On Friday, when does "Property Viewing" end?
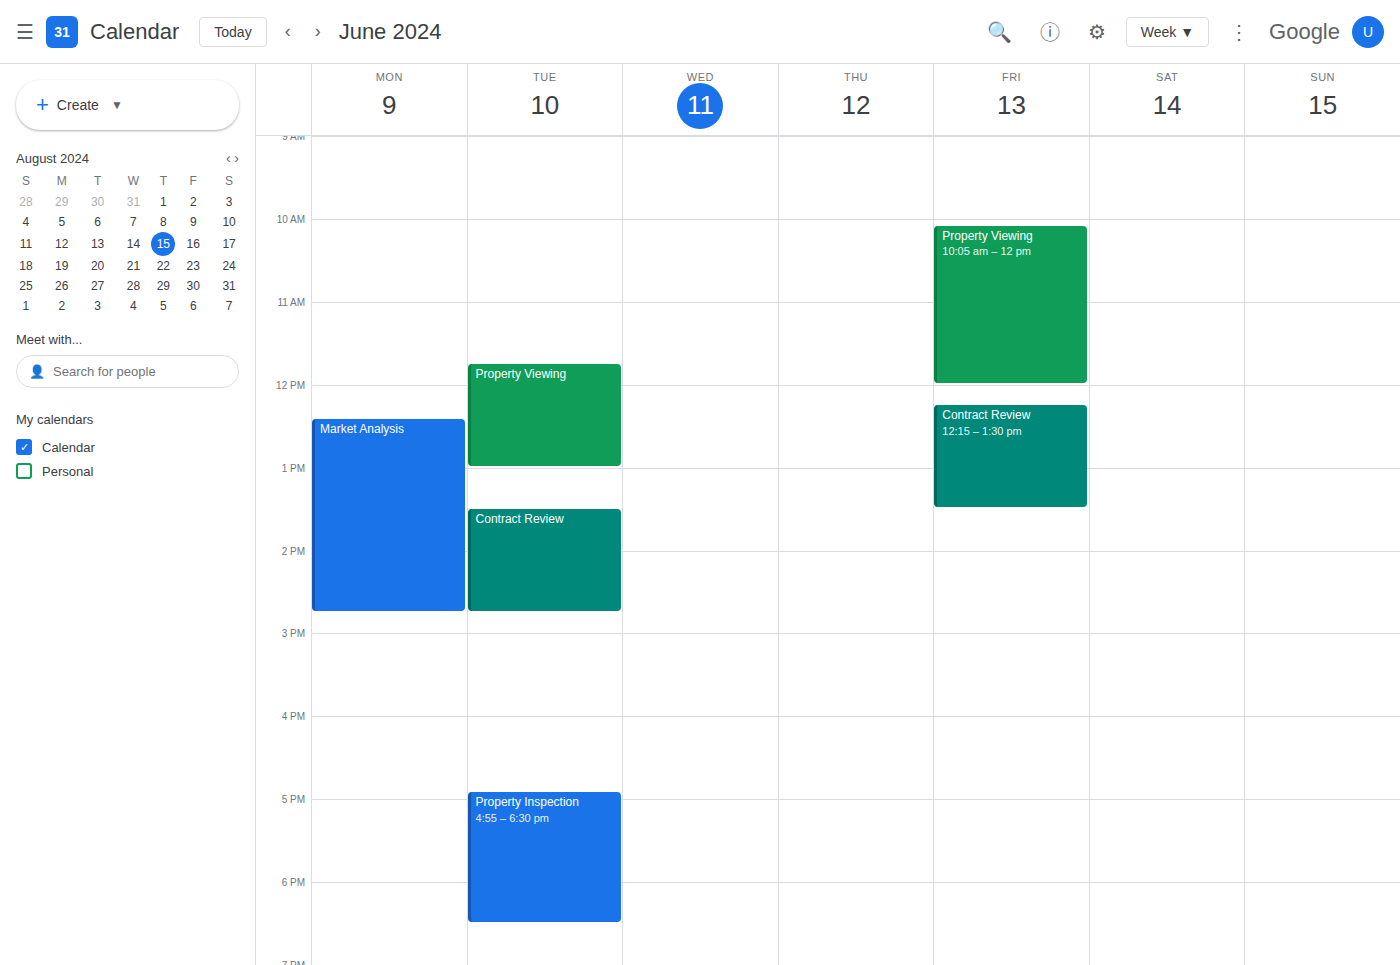
12:00